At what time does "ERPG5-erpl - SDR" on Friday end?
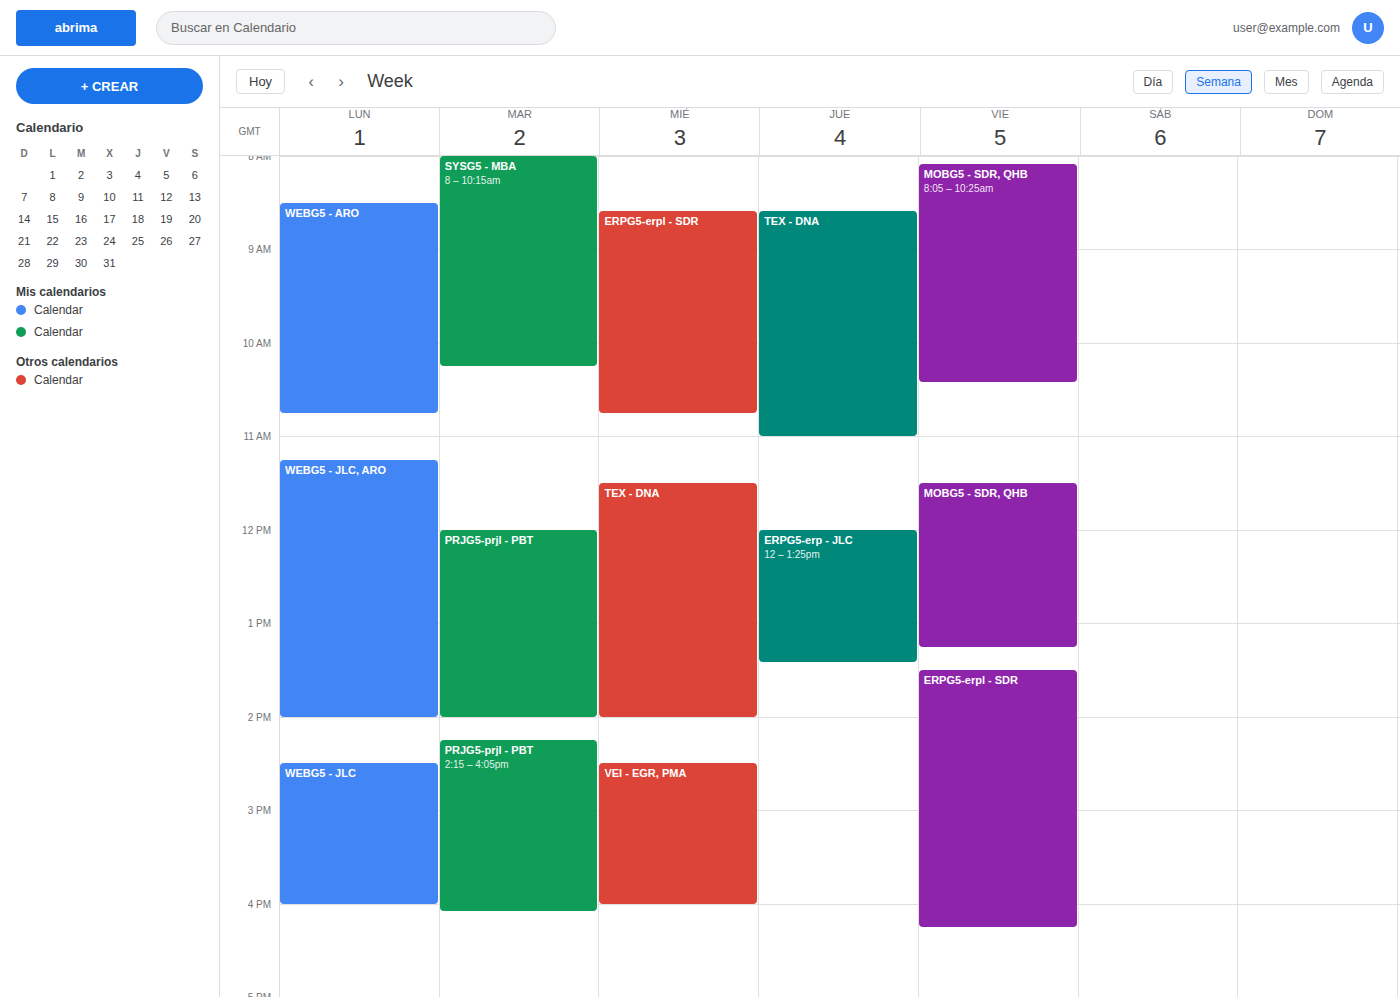
4:15 PM